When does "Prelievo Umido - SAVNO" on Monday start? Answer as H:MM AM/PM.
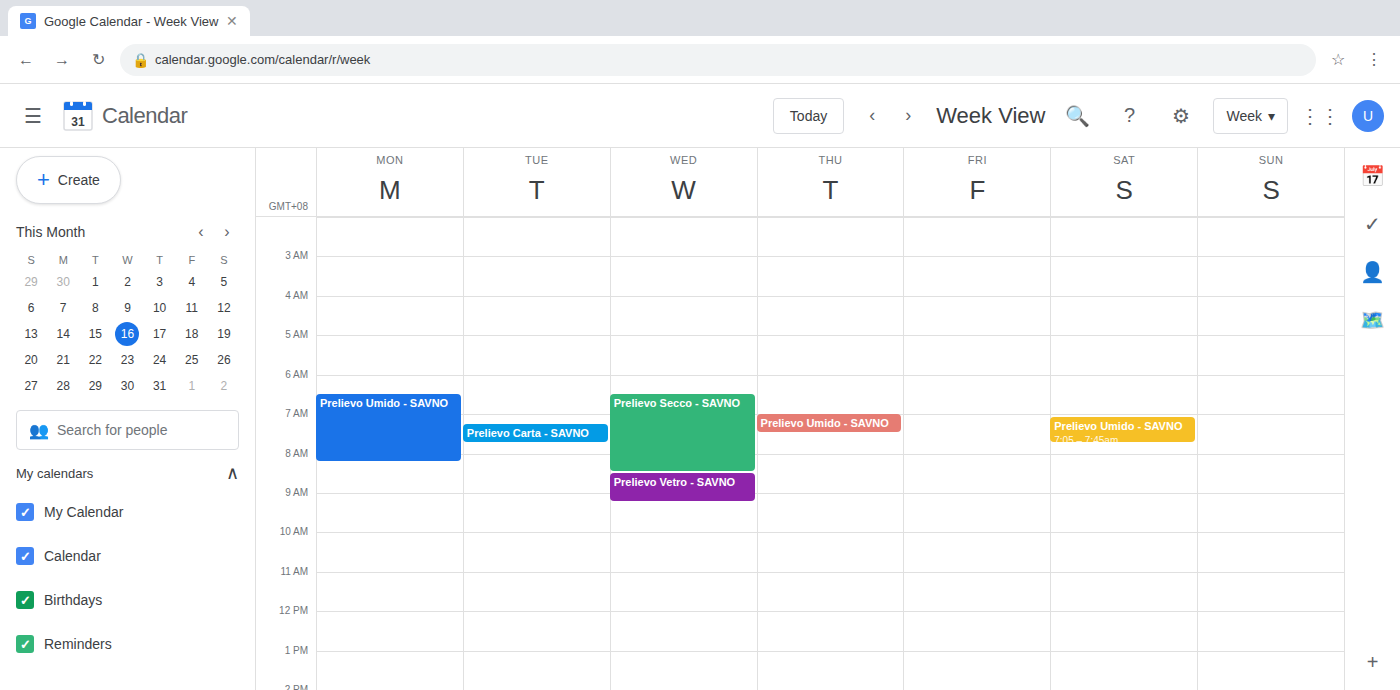
6:30 AM